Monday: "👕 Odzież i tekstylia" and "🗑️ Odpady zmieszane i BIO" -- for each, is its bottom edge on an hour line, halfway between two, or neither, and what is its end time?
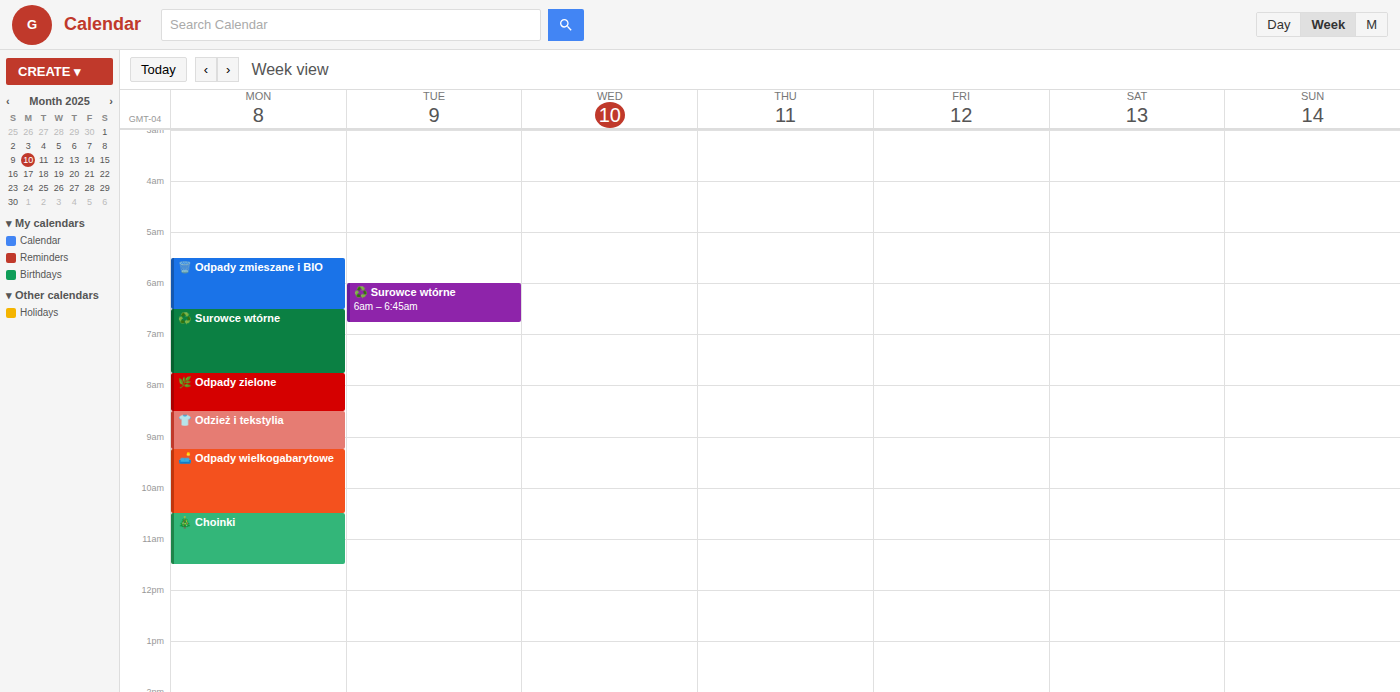
"👕 Odzież i tekstylia": 9:15 AM, neither: a quarter of the way from the 9 AM line to the 10 AM line. "🗑️ Odpady zmieszane i BIO": 6:30 AM, halfway between the 6 AM and 7 AM lines.